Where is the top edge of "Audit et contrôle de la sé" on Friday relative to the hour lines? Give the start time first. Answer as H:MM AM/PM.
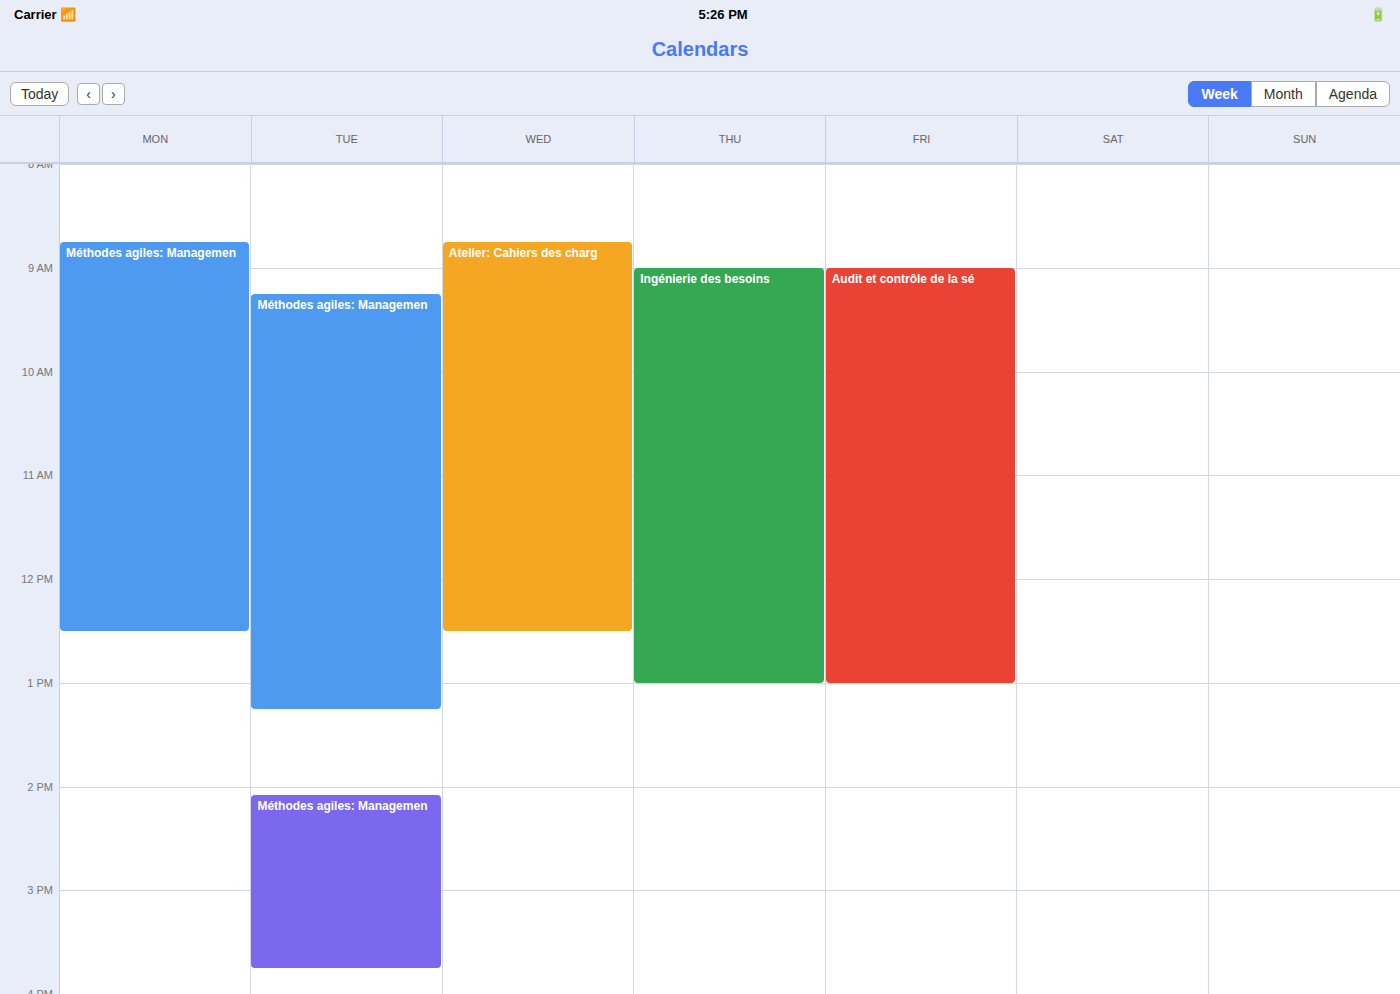
9:00 AM -- exactly on the 9 AM line.